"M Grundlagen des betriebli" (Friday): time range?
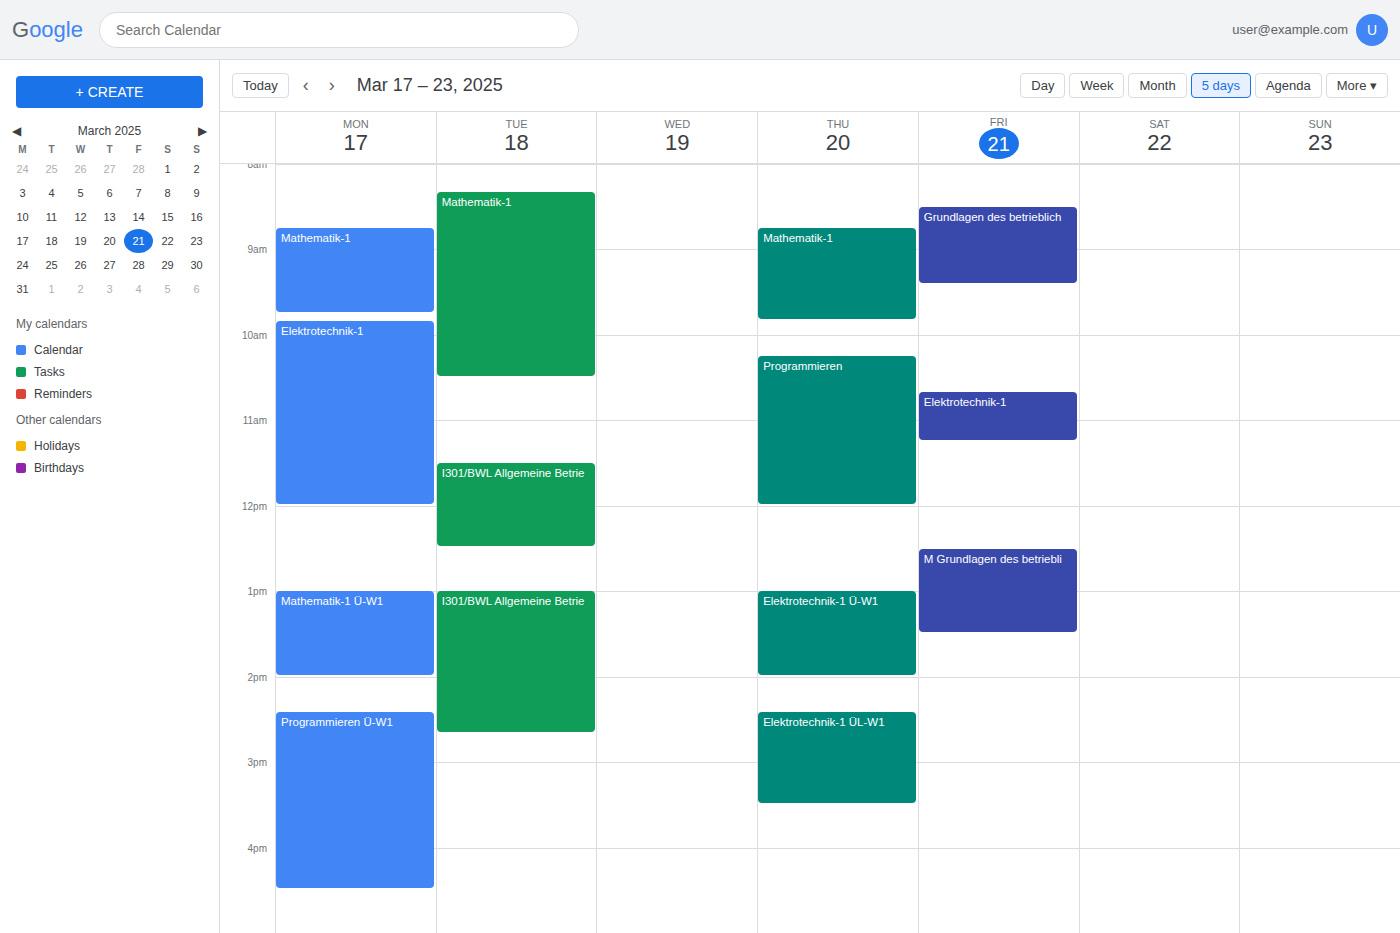
12:30 PM to 1:30 PM